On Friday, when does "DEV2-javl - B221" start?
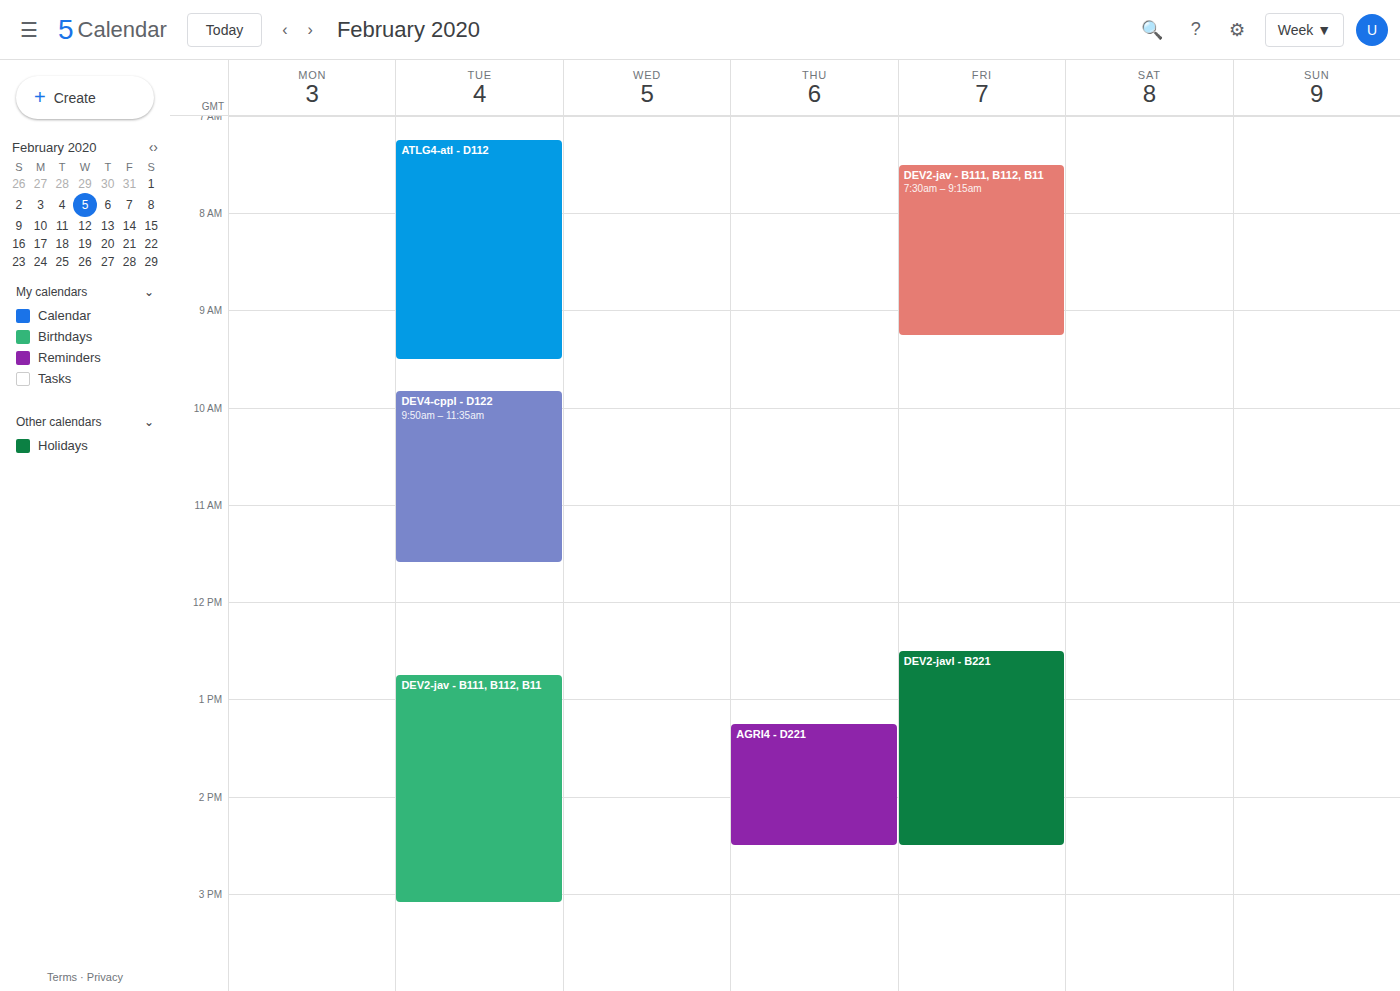
12:30 PM